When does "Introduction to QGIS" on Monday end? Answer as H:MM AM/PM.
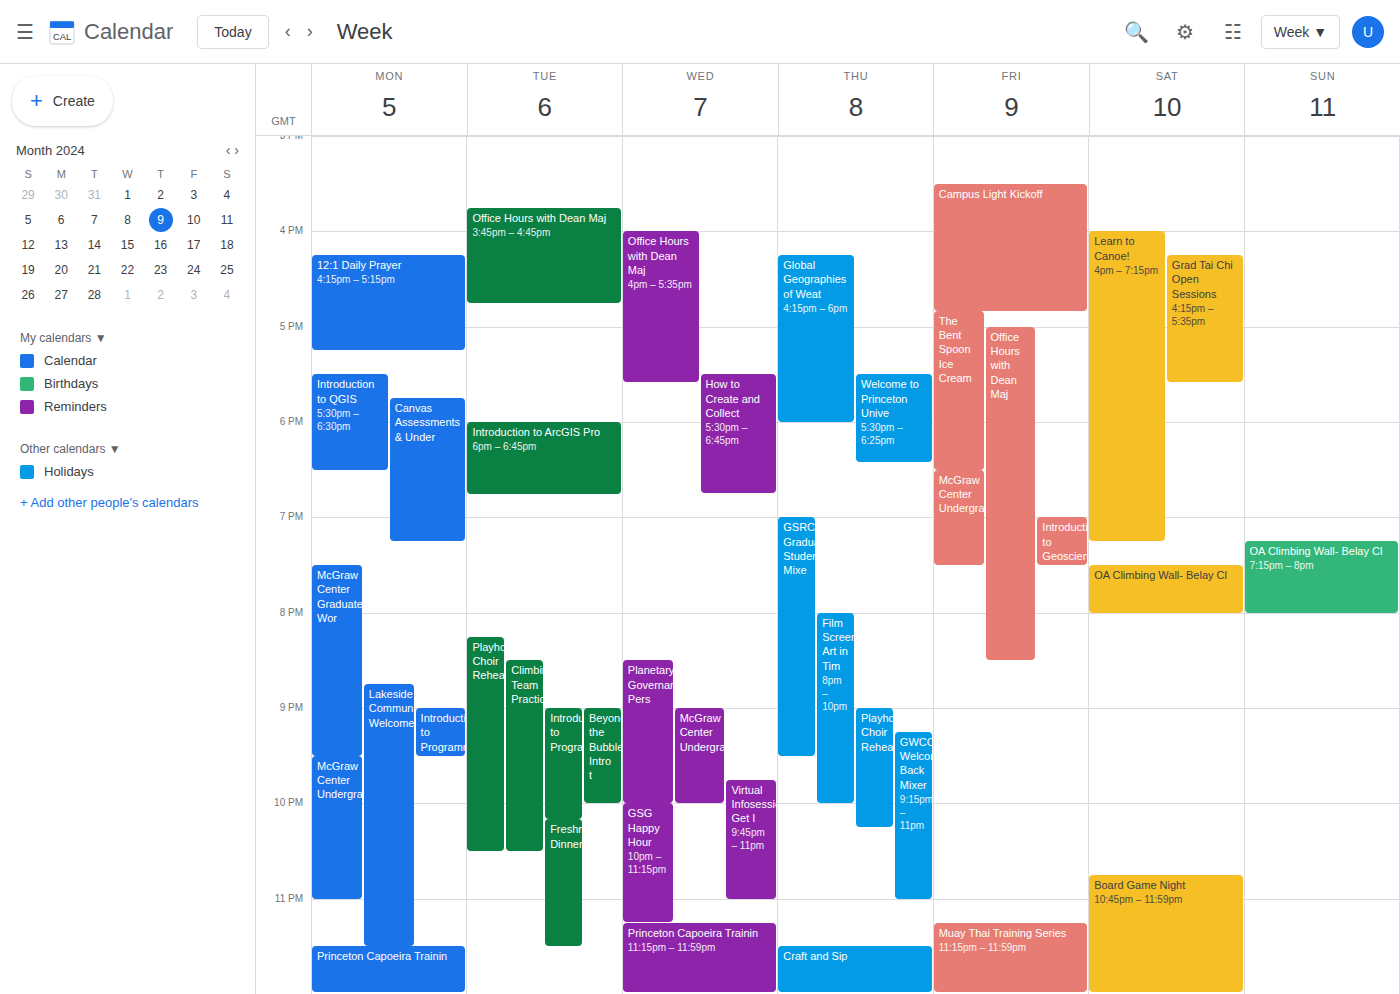
6:30 PM